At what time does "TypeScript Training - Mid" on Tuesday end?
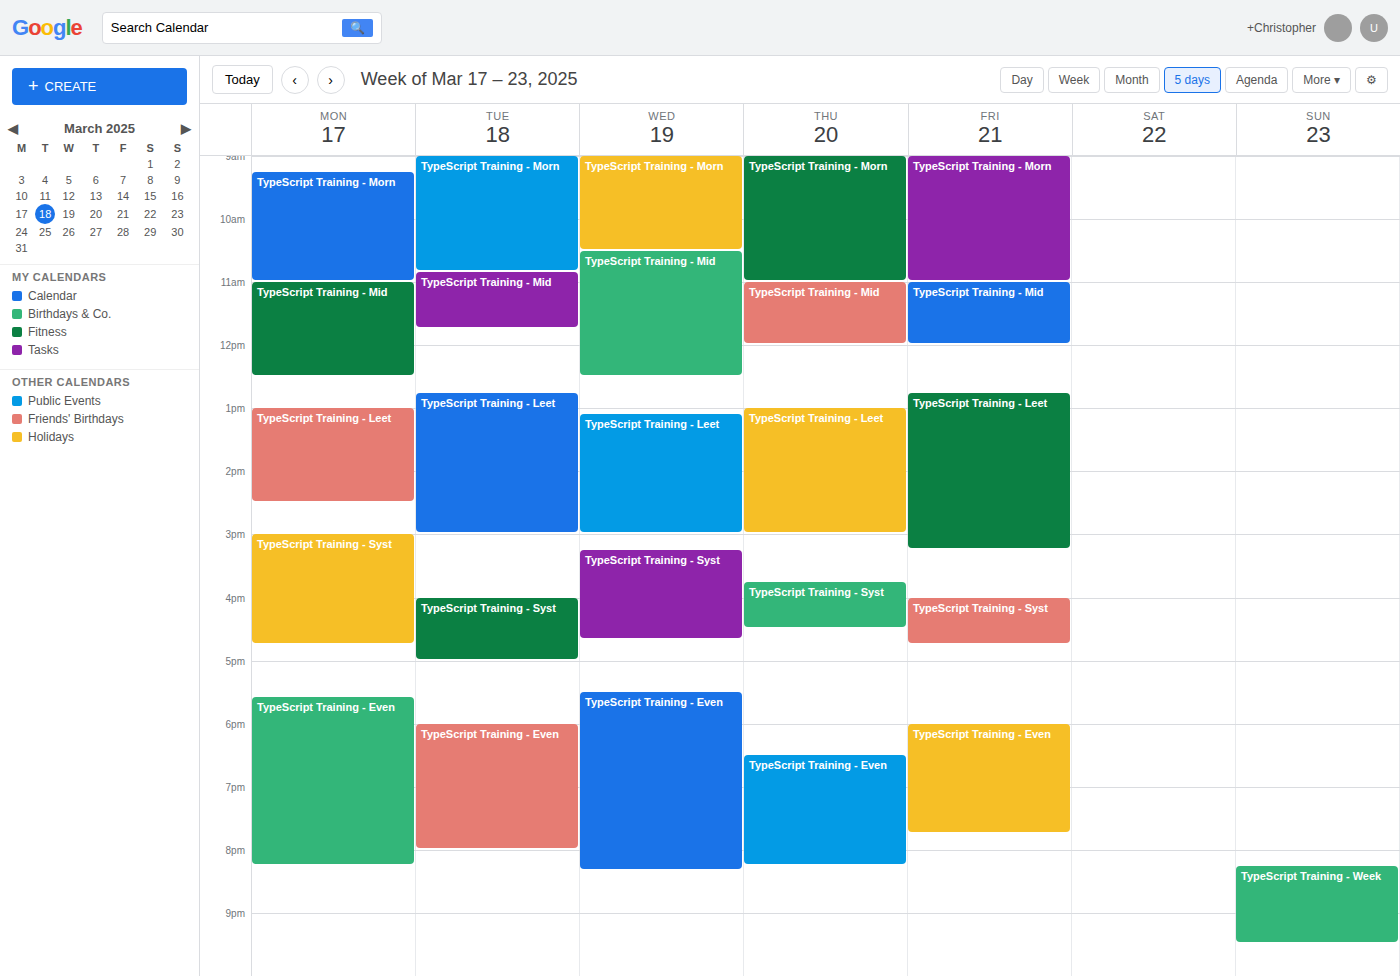
11:45 AM